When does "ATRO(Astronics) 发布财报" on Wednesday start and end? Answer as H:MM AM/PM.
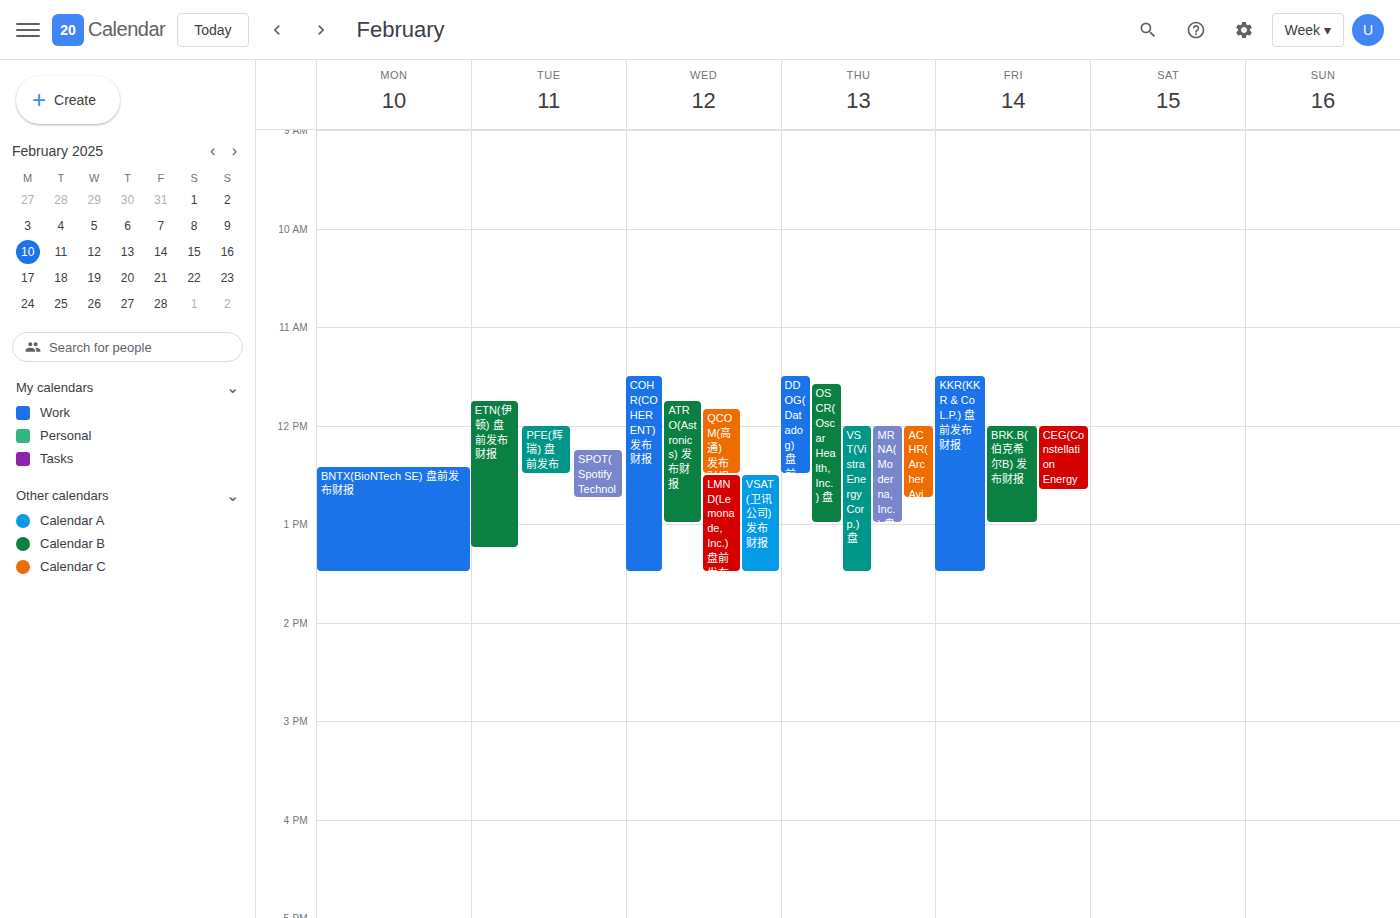
11:45 AM to 1:00 PM